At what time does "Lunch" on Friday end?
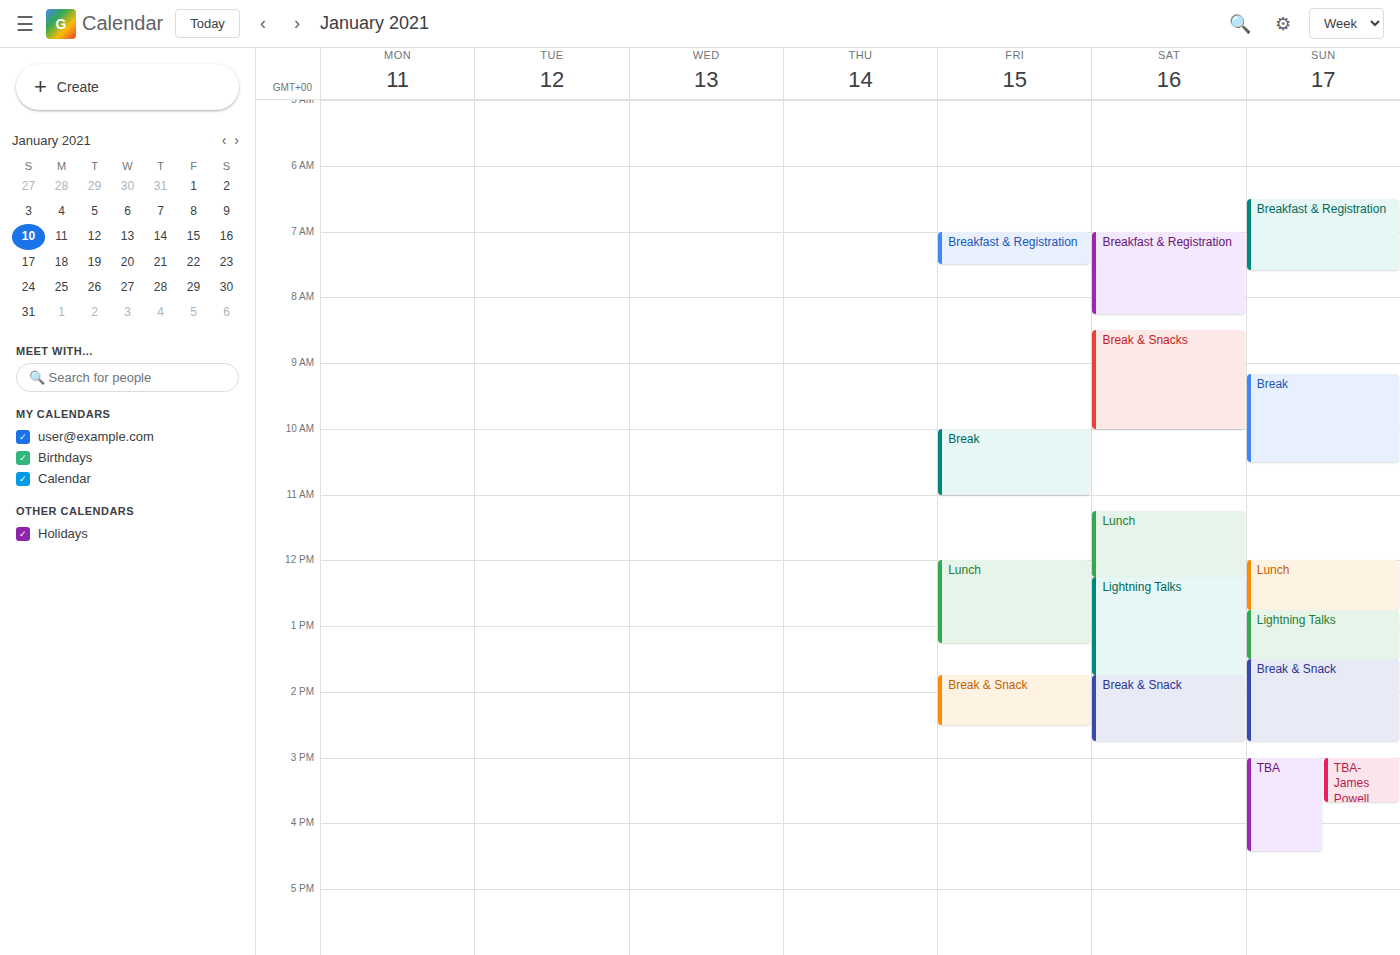
1:15 PM